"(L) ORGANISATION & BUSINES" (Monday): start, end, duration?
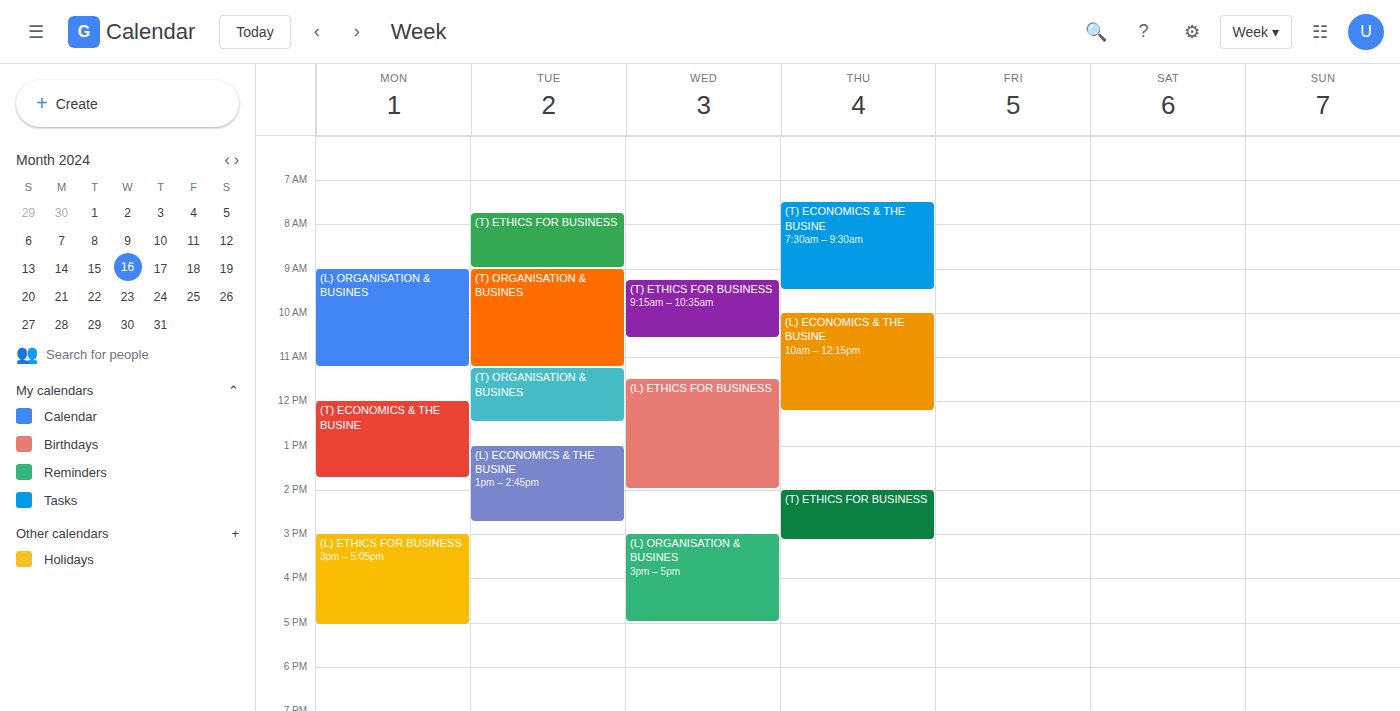
09:00 to 11:15, 2 hours 15 minutes